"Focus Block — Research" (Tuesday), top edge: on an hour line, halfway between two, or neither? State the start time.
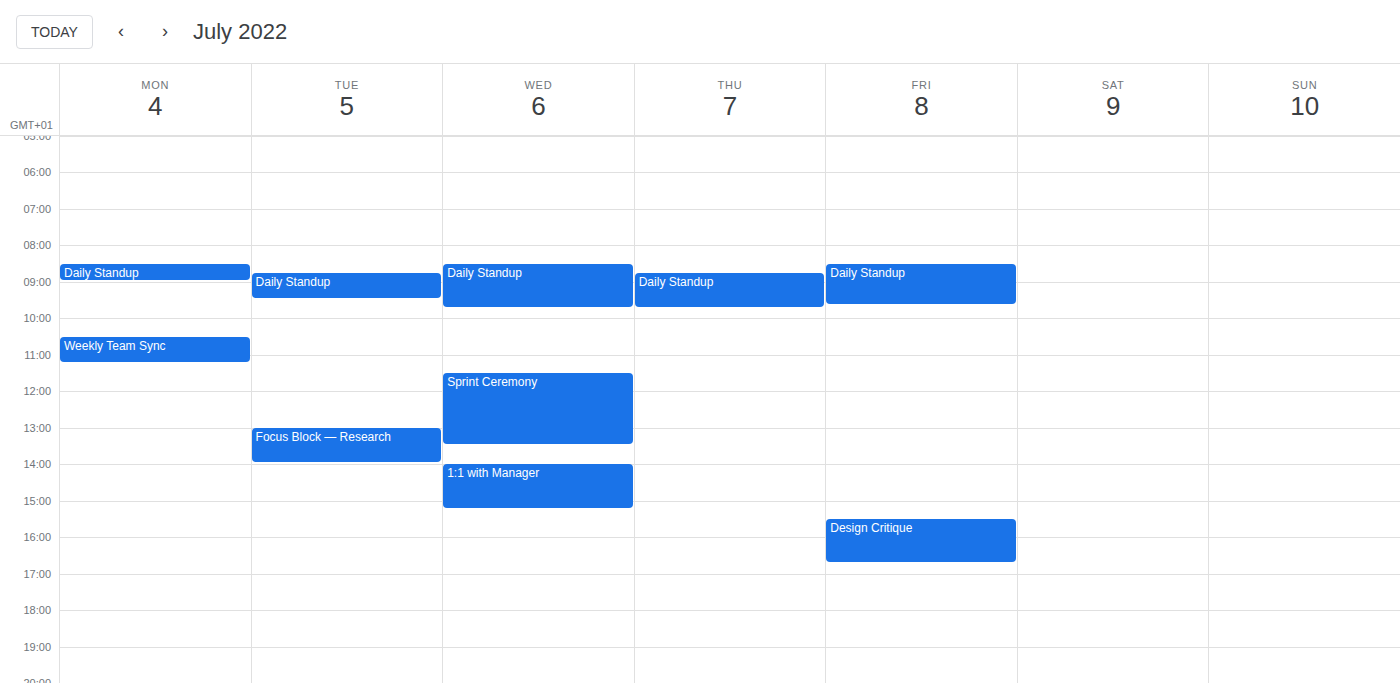
1:00 PM -- exactly on the 1 PM line.